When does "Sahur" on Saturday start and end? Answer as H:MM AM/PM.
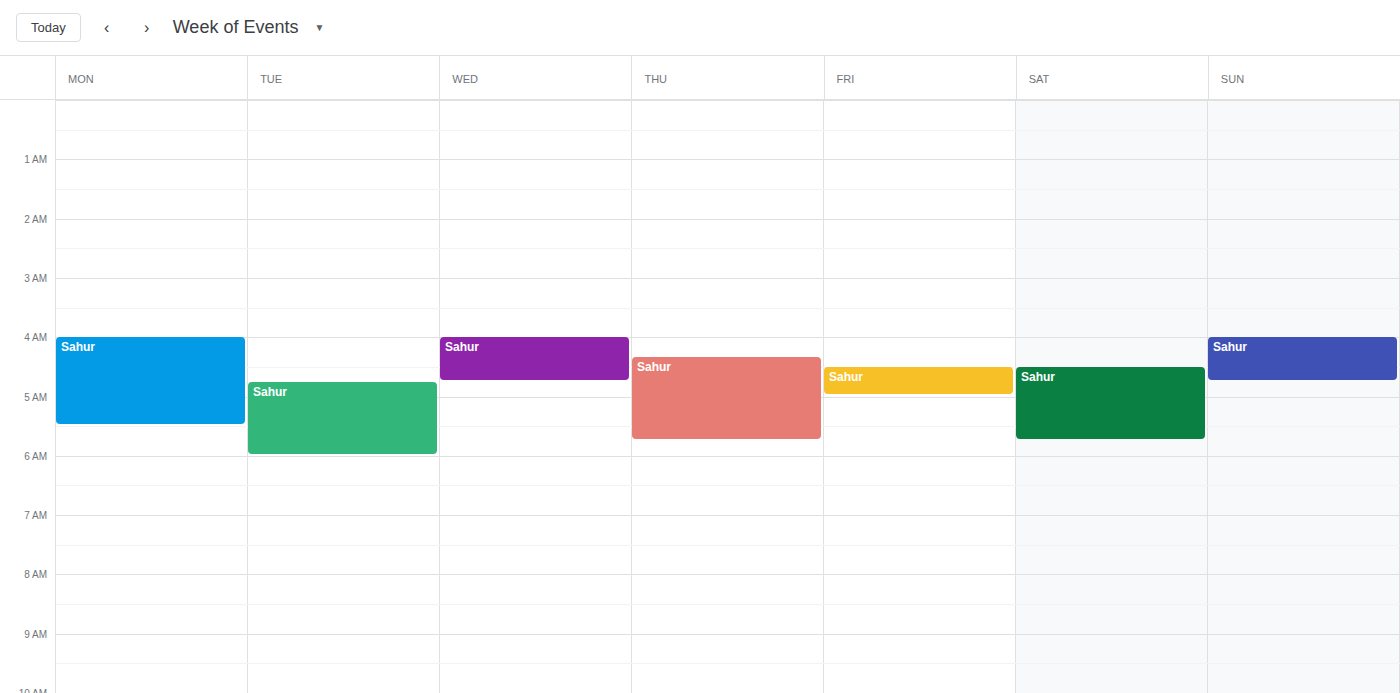
4:30 AM to 5:45 AM